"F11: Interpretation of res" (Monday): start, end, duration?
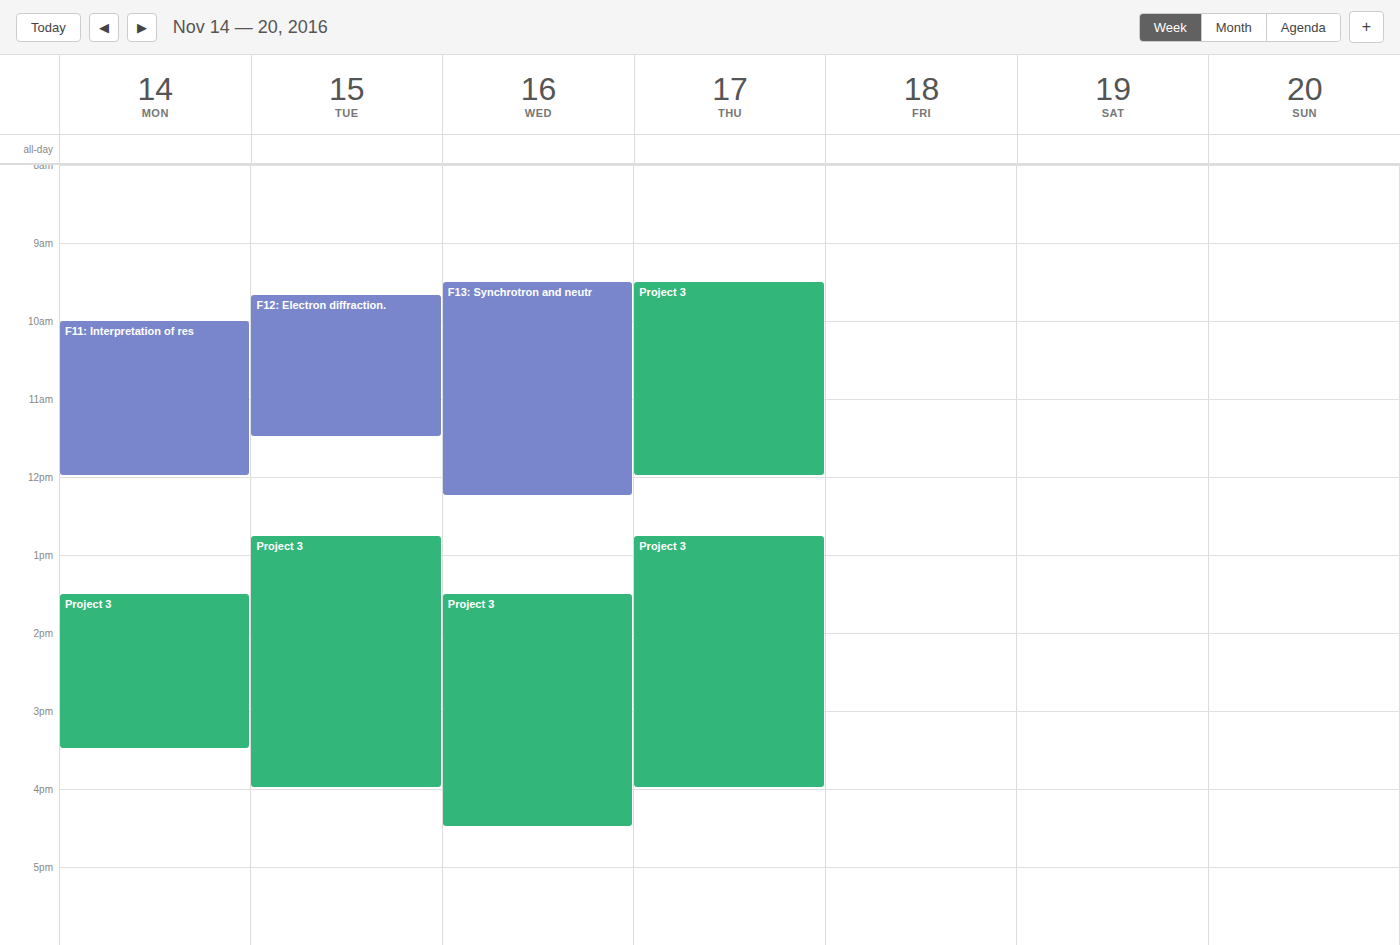
10:00 AM to 12:00 PM, 2 hours